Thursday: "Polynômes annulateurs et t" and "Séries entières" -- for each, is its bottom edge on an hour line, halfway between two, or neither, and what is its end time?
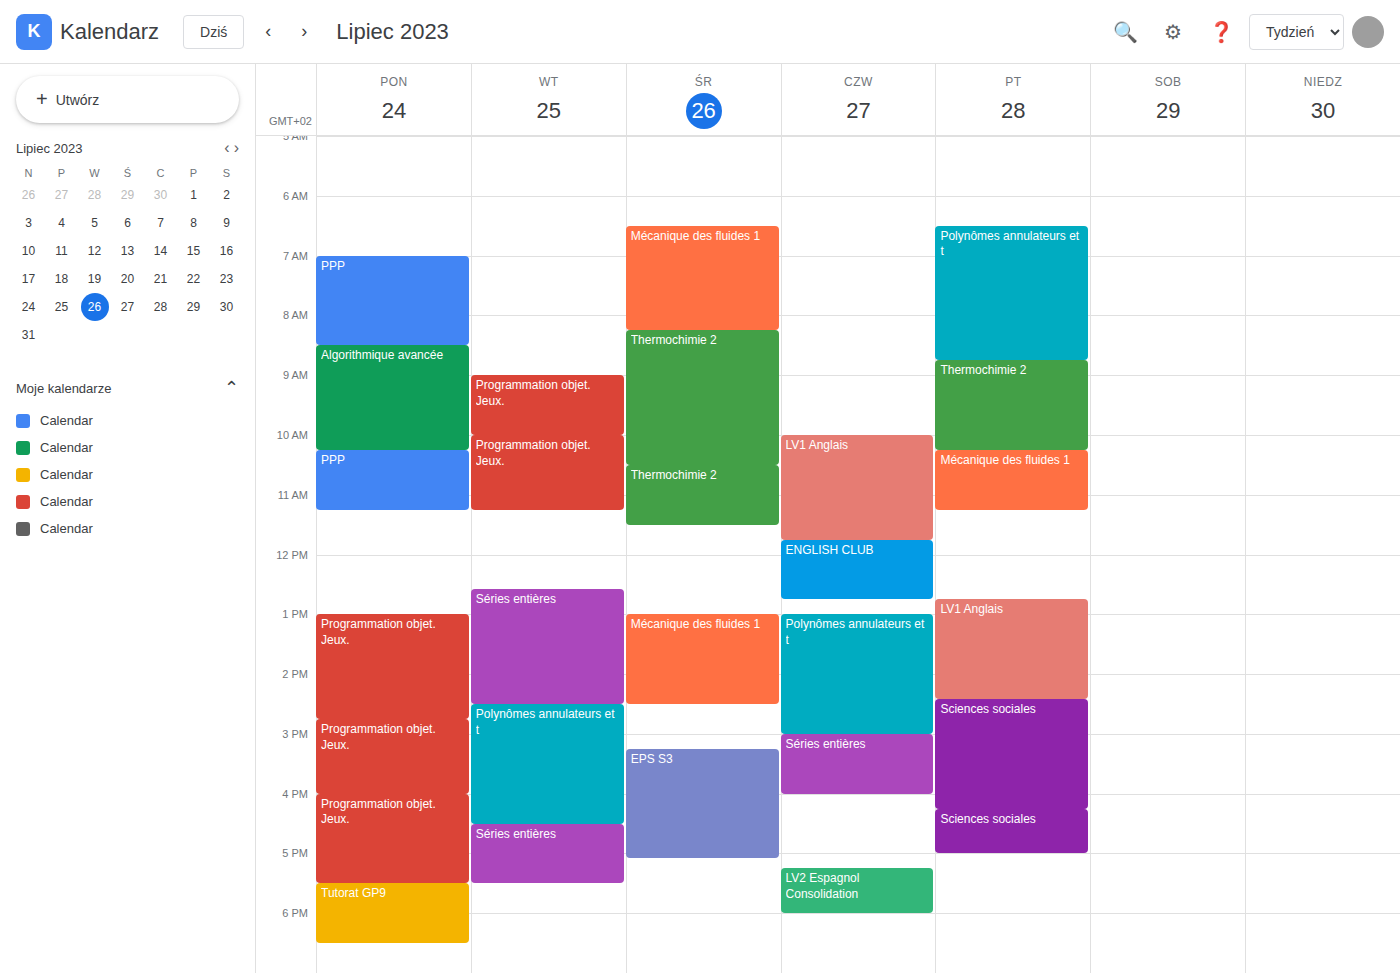
"Polynômes annulateurs et t": 3:00 PM, exactly on the 3 PM line. "Séries entières": 4:00 PM, exactly on the 4 PM line.